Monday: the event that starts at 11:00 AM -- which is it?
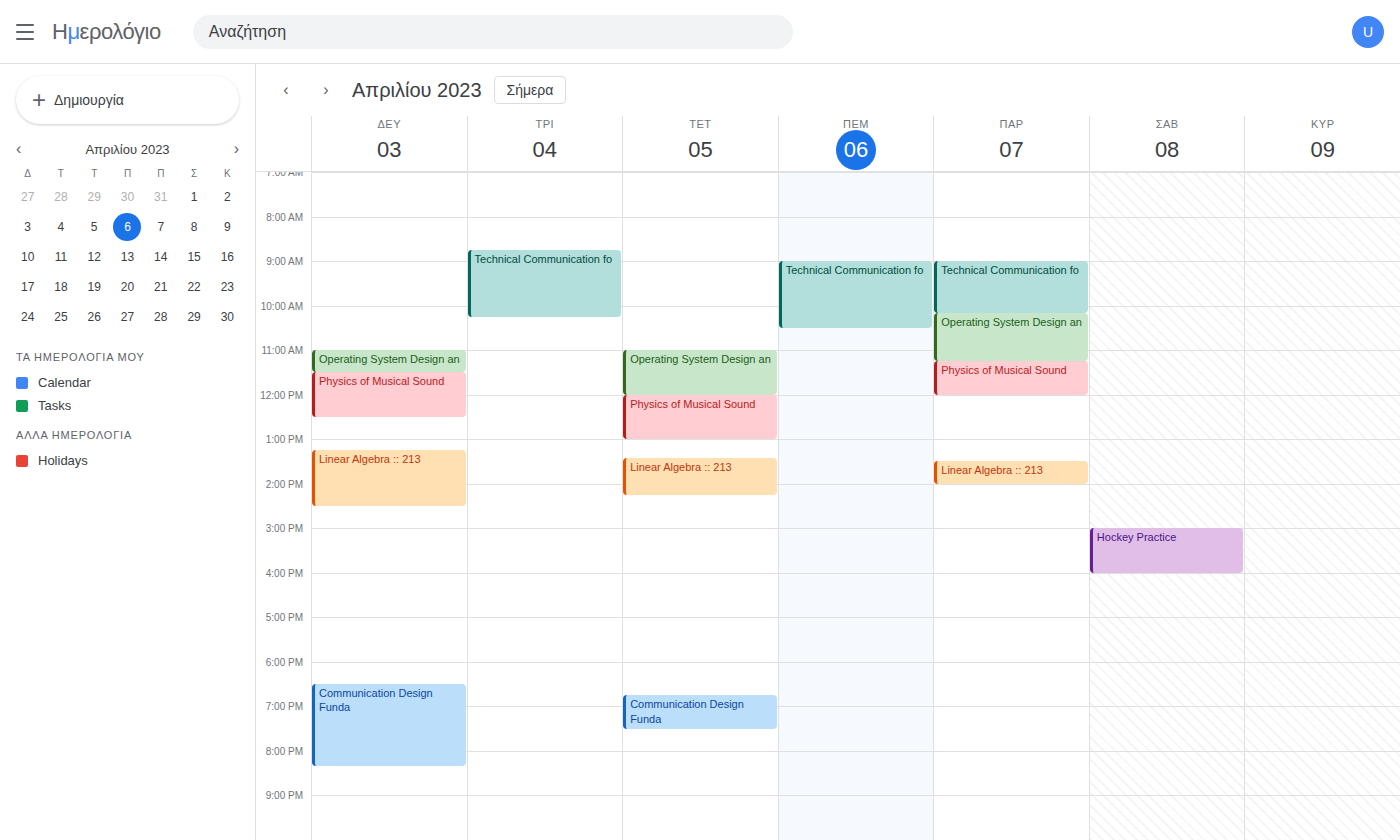
"Operating System Design an"